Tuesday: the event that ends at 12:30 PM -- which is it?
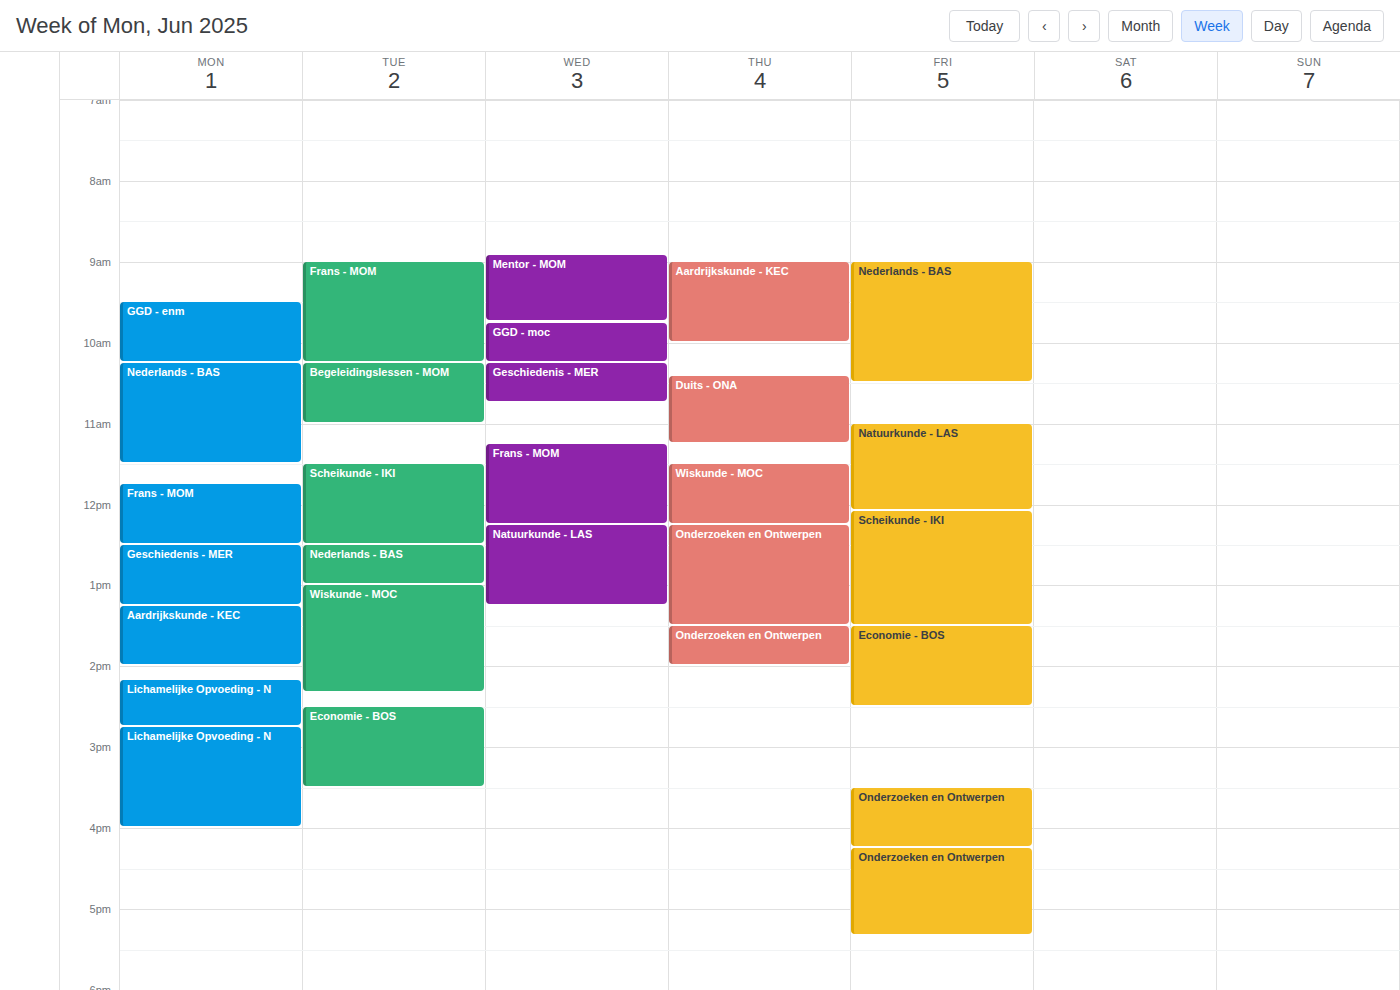
"Scheikunde - IKI"